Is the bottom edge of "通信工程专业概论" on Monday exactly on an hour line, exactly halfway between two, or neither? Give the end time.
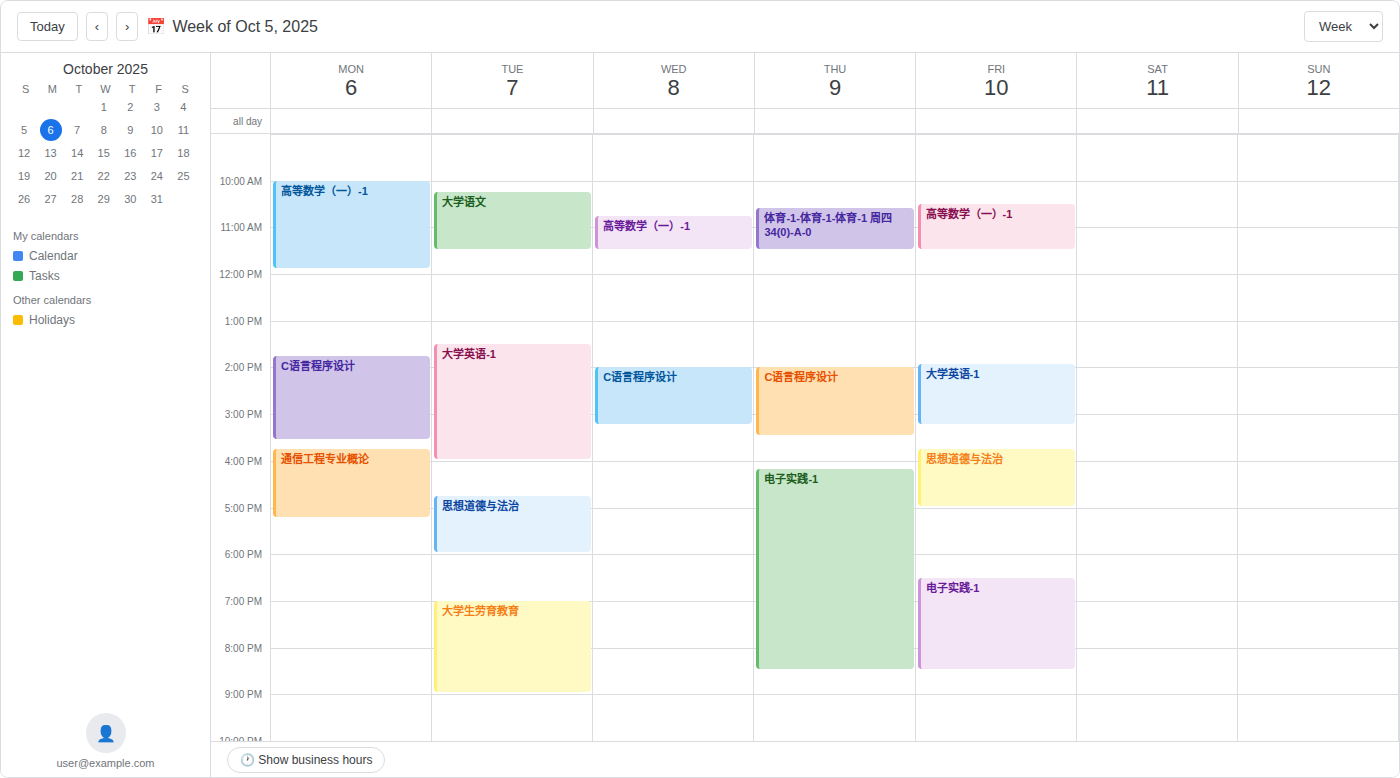
5:15 PM -- neither: a quarter of the way from the 5 PM line to the 6 PM line.